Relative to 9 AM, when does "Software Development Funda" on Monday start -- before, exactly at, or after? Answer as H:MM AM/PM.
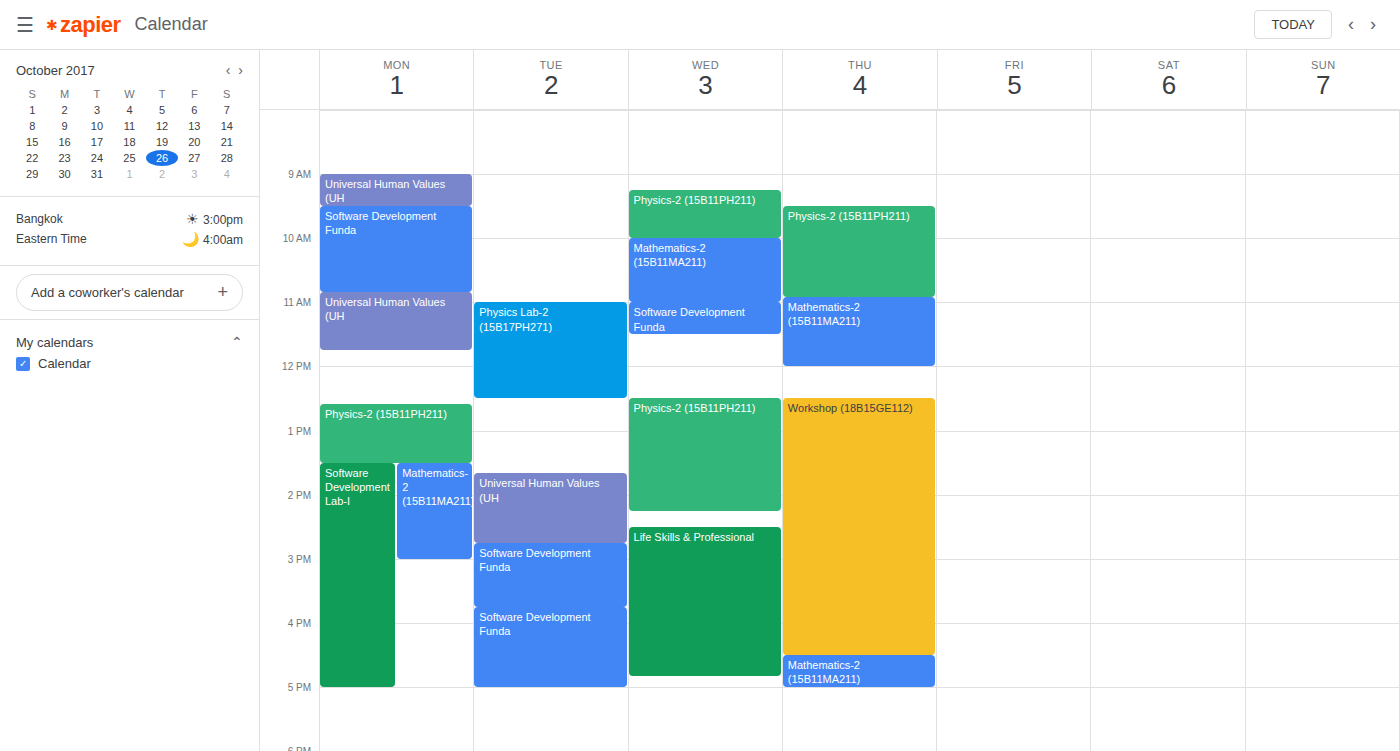
9:30 AM -- after 9 AM, 30 minutes below the 9 AM line.